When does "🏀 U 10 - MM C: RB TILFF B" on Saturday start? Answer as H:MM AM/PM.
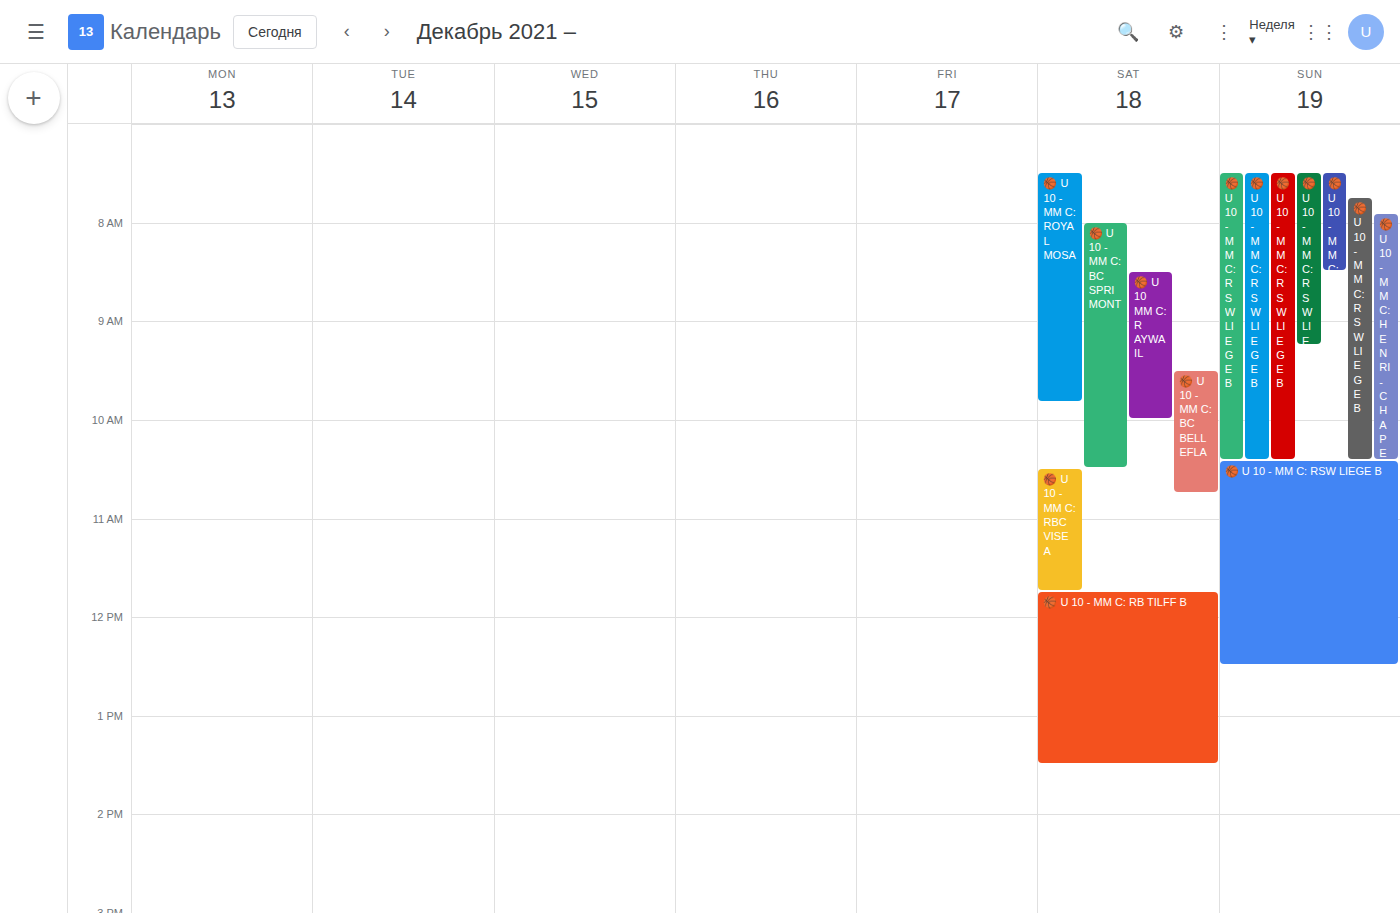
11:45 AM